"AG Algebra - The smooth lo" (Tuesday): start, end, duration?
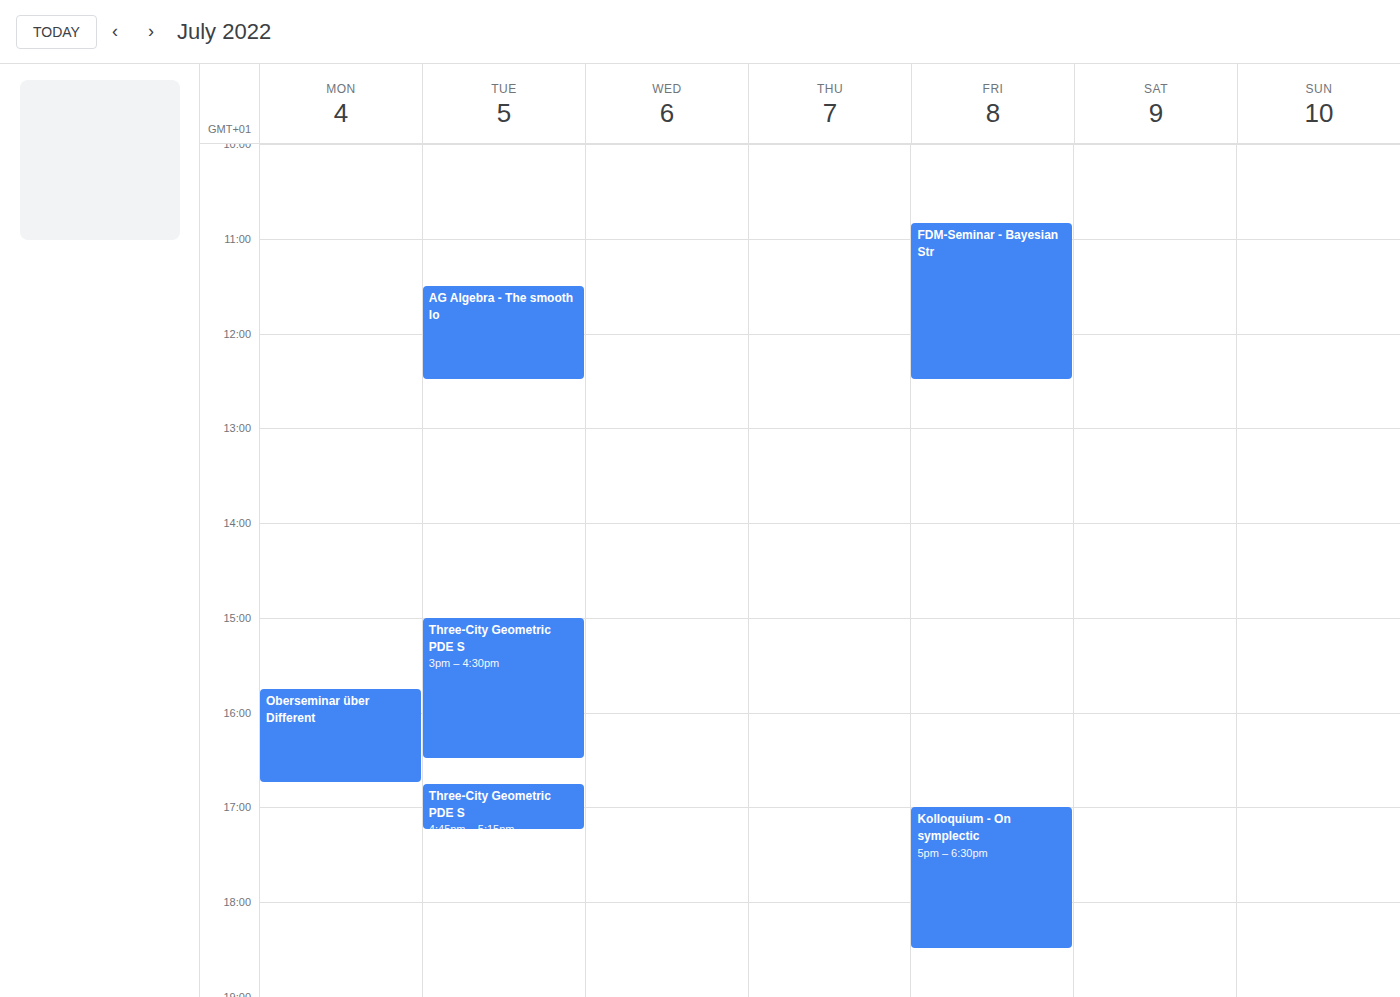
11:30 AM to 12:30 PM, 1 hour